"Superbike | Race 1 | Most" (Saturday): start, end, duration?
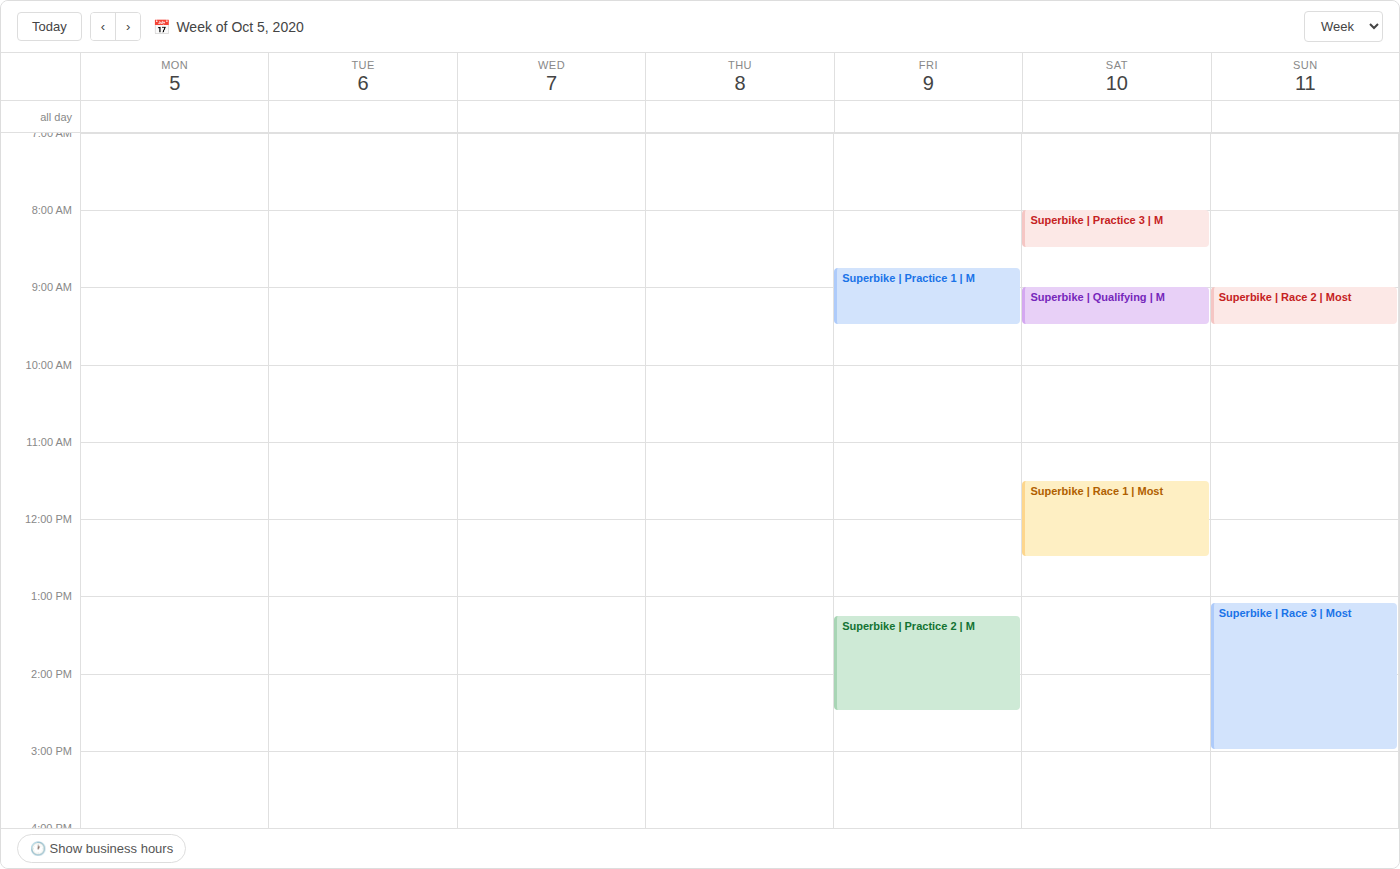
11:30 AM to 12:30 PM, 1 hour